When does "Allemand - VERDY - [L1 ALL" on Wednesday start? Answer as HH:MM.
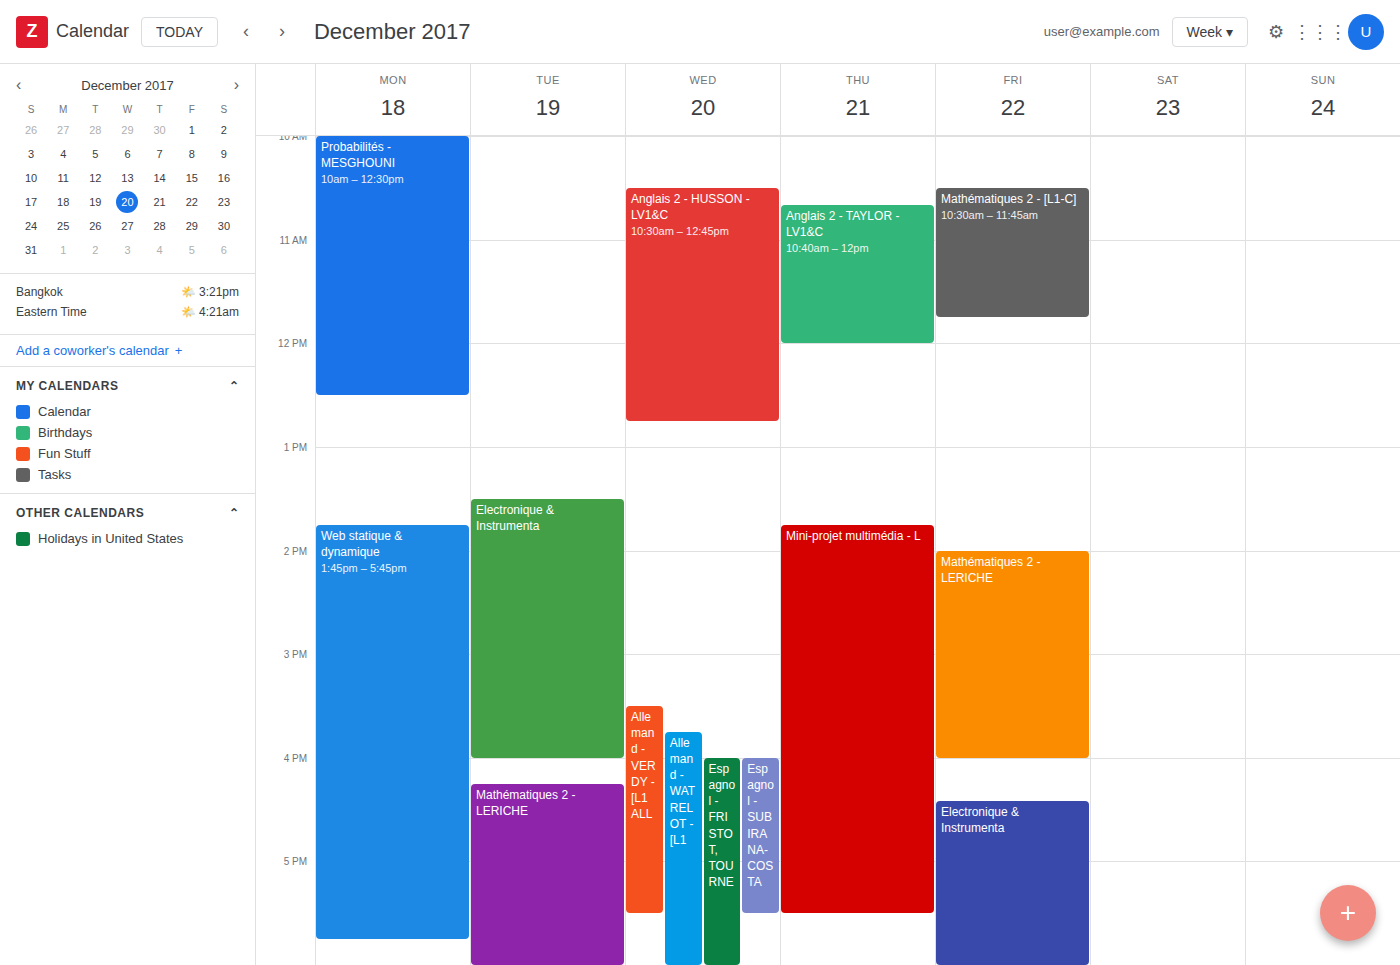
15:30